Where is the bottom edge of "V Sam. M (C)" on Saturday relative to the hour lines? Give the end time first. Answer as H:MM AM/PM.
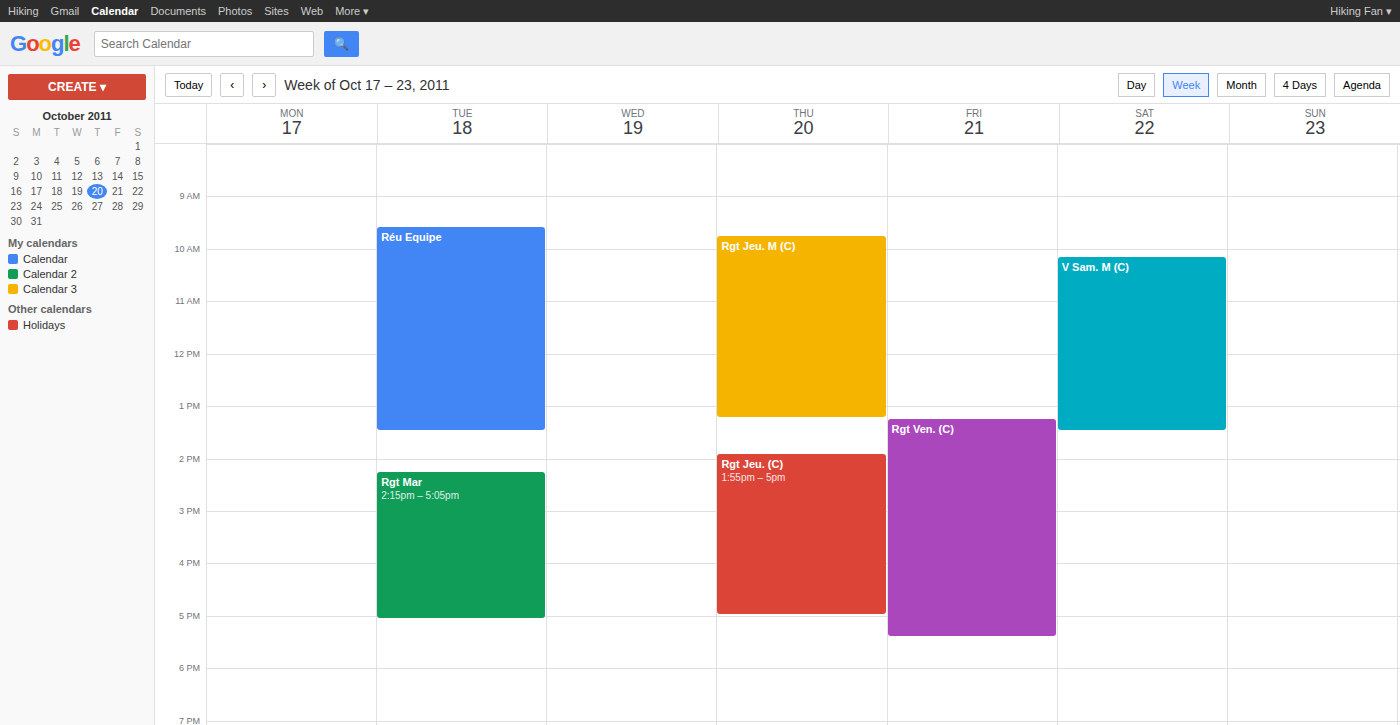
1:30 PM -- halfway between the 1 PM and 2 PM lines.